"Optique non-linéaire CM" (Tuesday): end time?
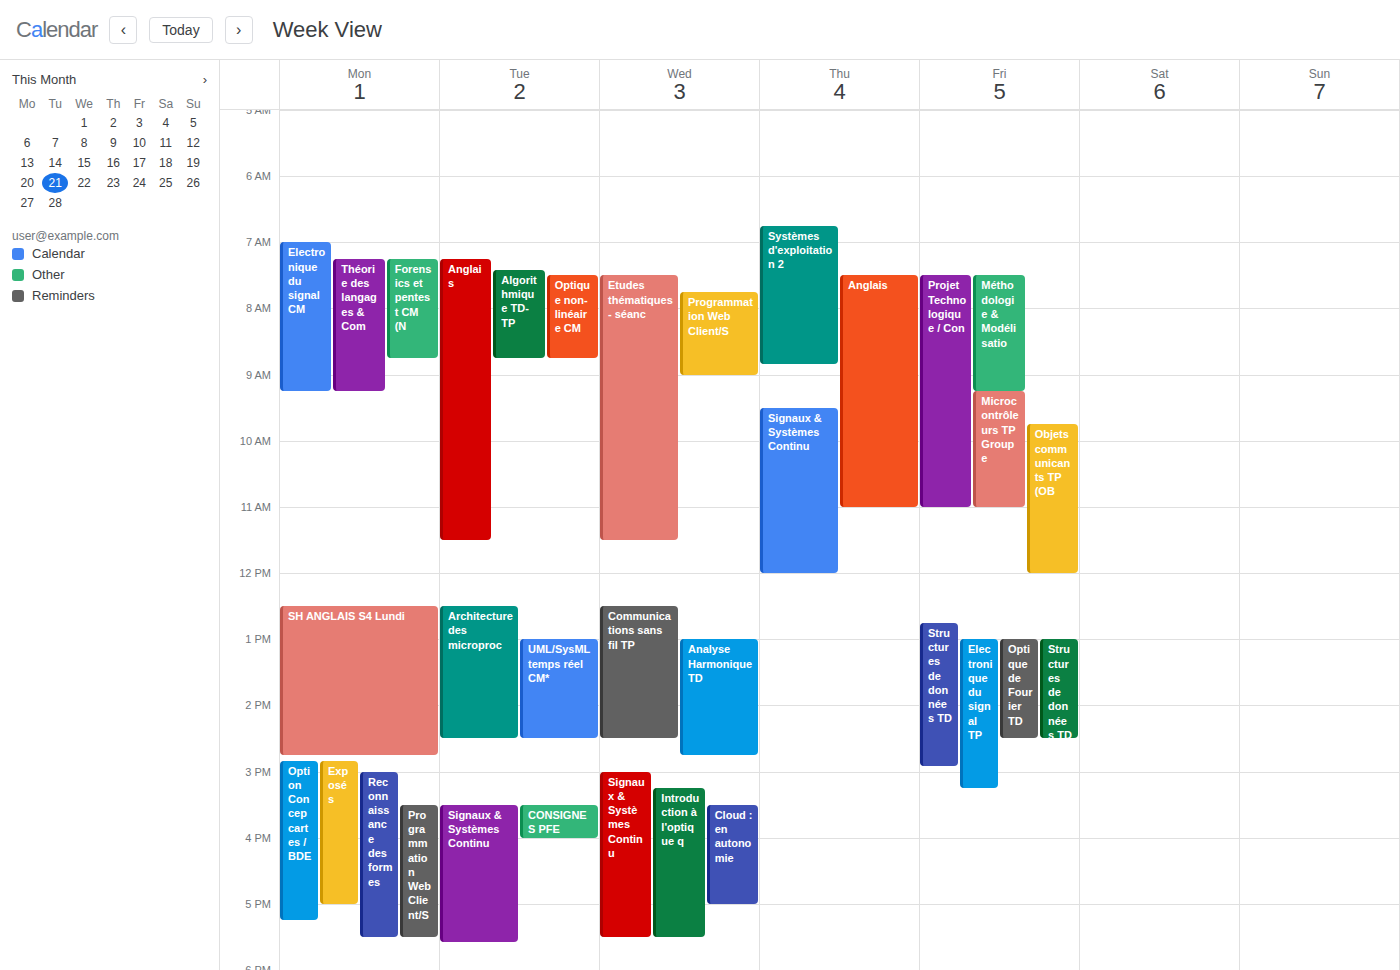
8:45 AM